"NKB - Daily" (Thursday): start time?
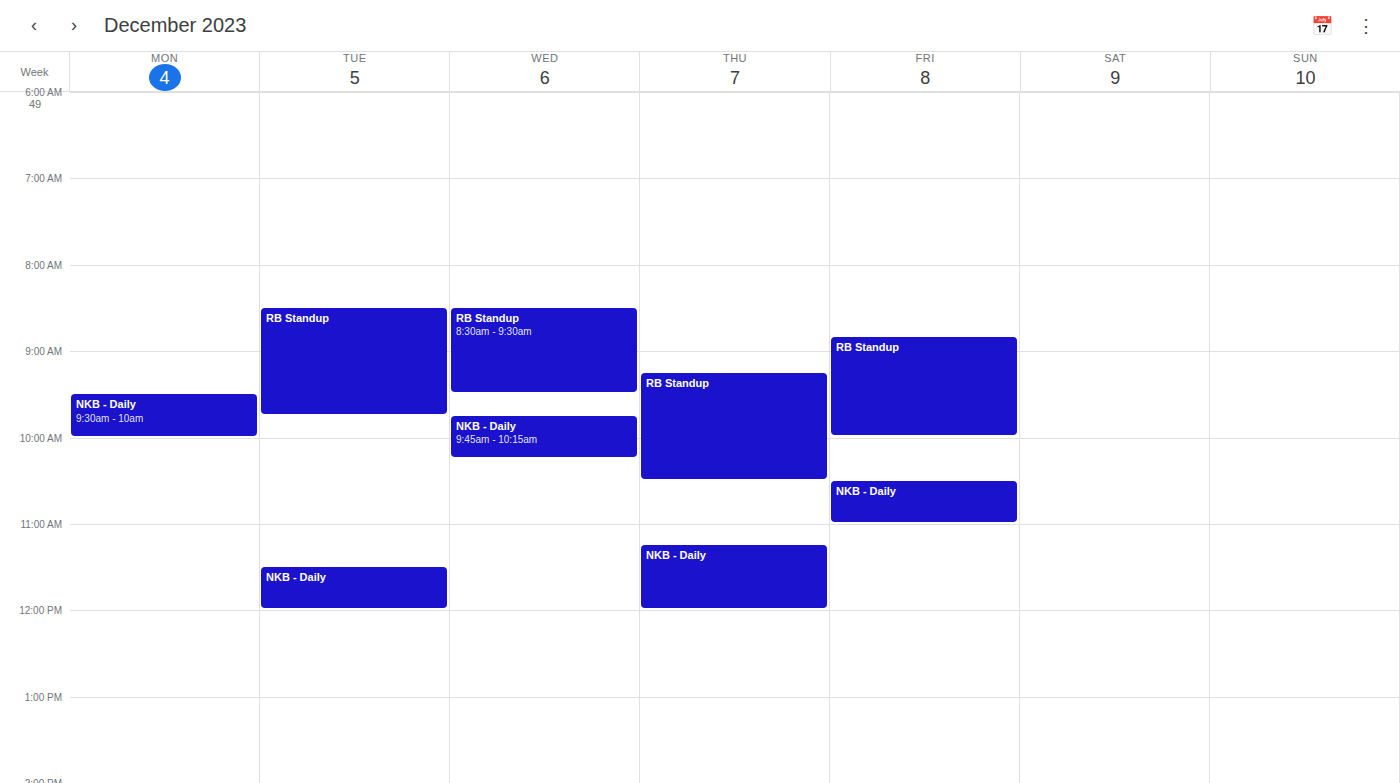
11:15 AM